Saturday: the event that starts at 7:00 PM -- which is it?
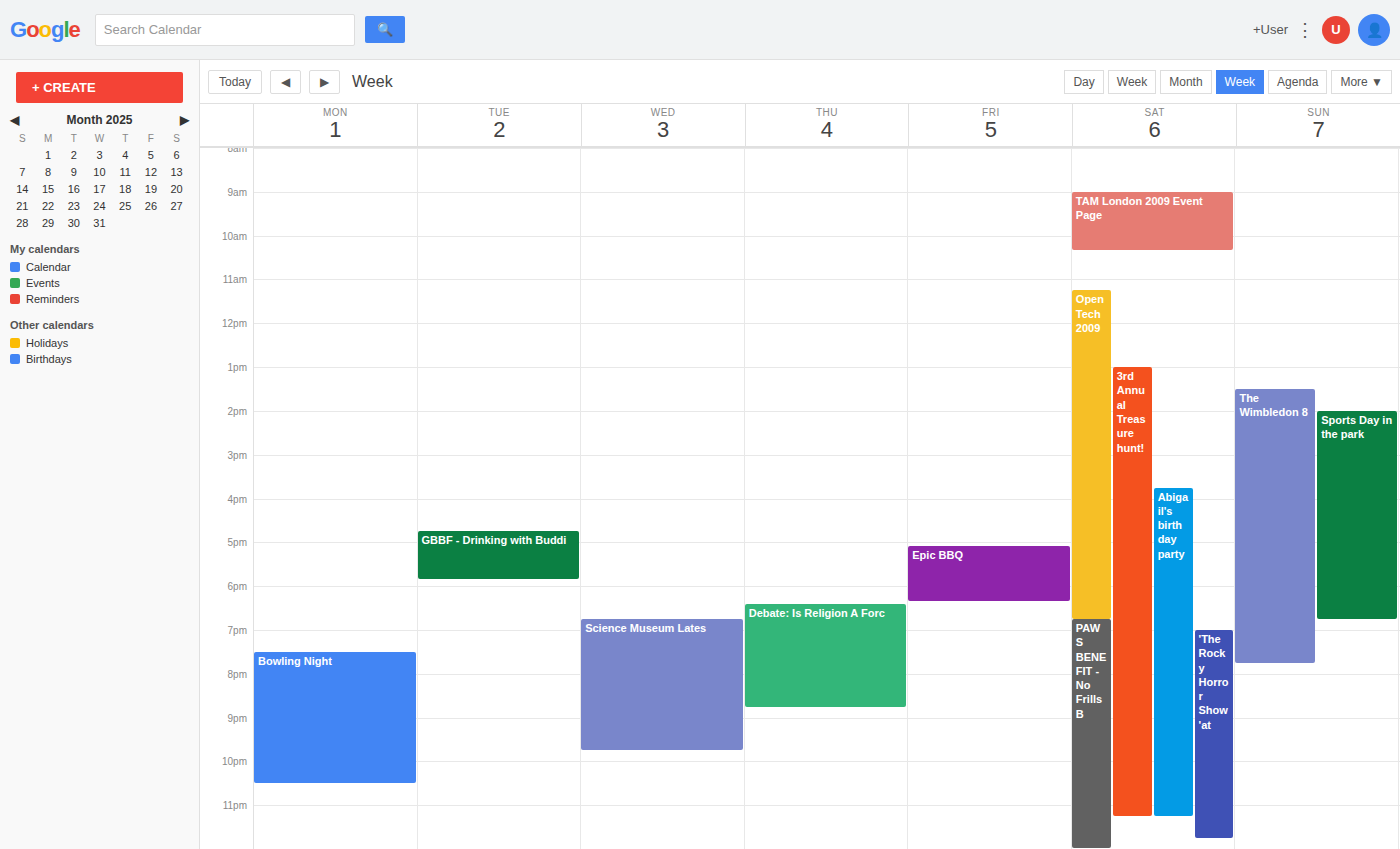
"'The Rocky Horror Show'at"